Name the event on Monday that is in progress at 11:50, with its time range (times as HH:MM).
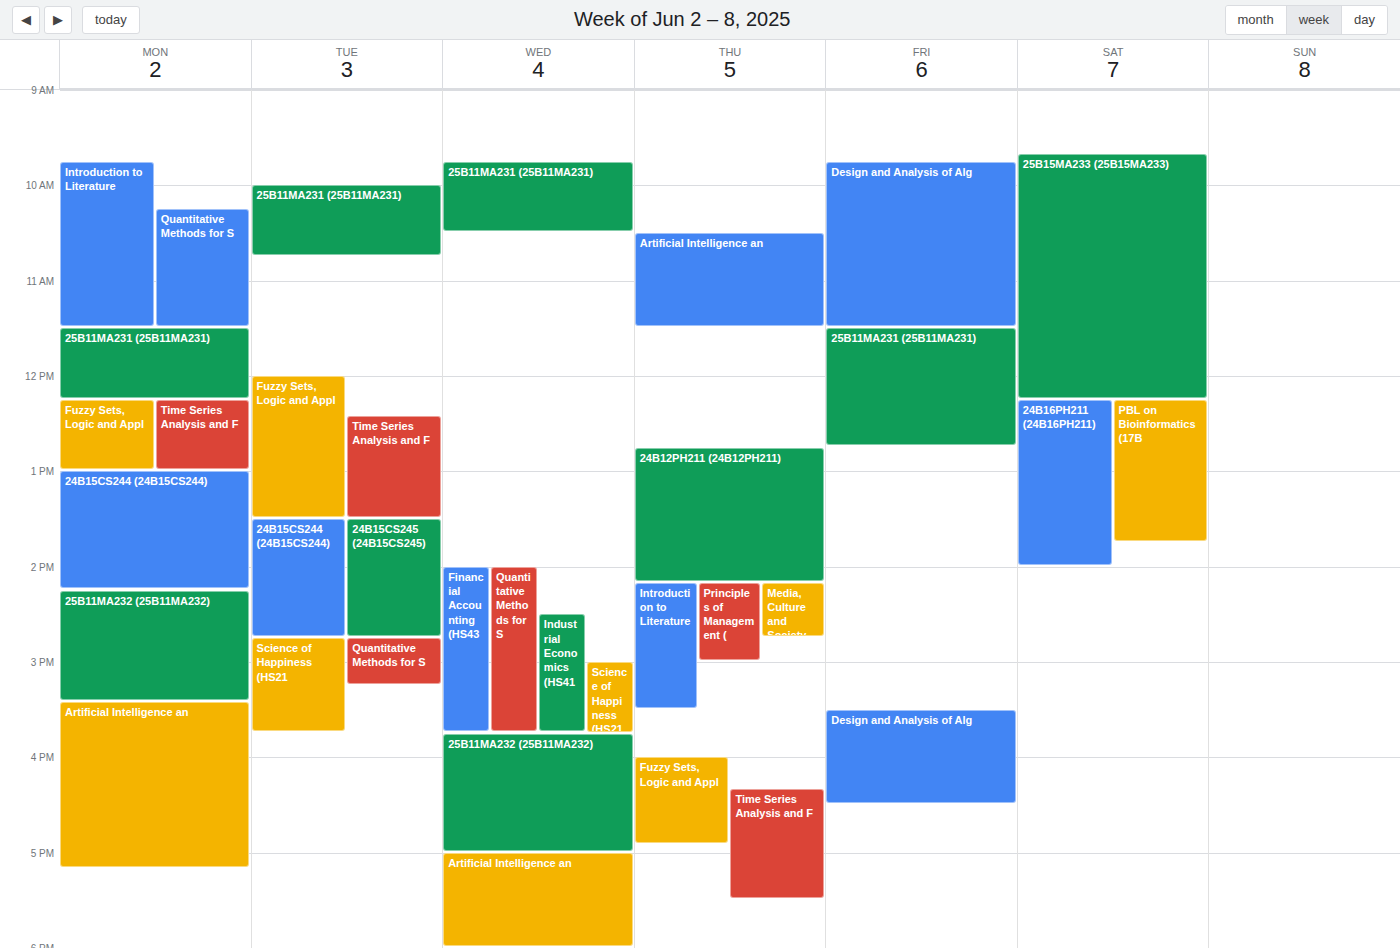
"25B11MA231 (25B11MA231)", 11:30 to 12:15